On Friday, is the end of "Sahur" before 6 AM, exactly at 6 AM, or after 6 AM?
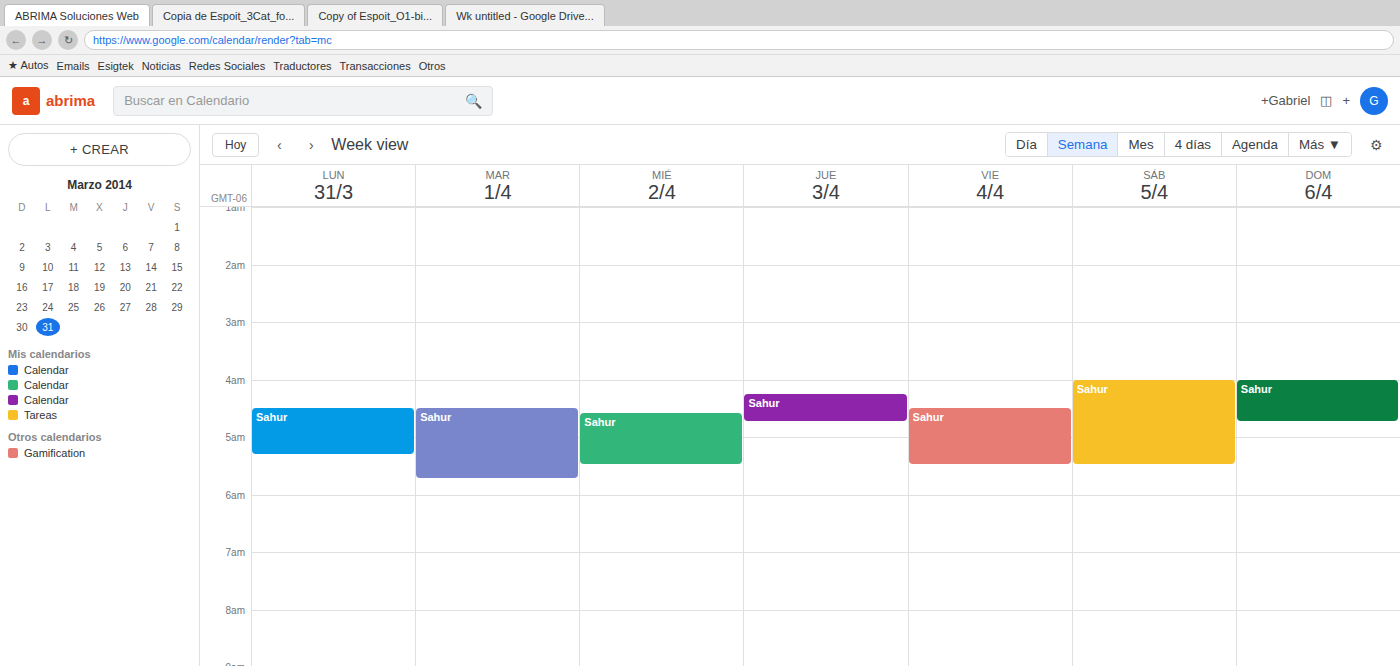
5:30 AM -- before 6 AM, 30 minutes above the 6 AM line.